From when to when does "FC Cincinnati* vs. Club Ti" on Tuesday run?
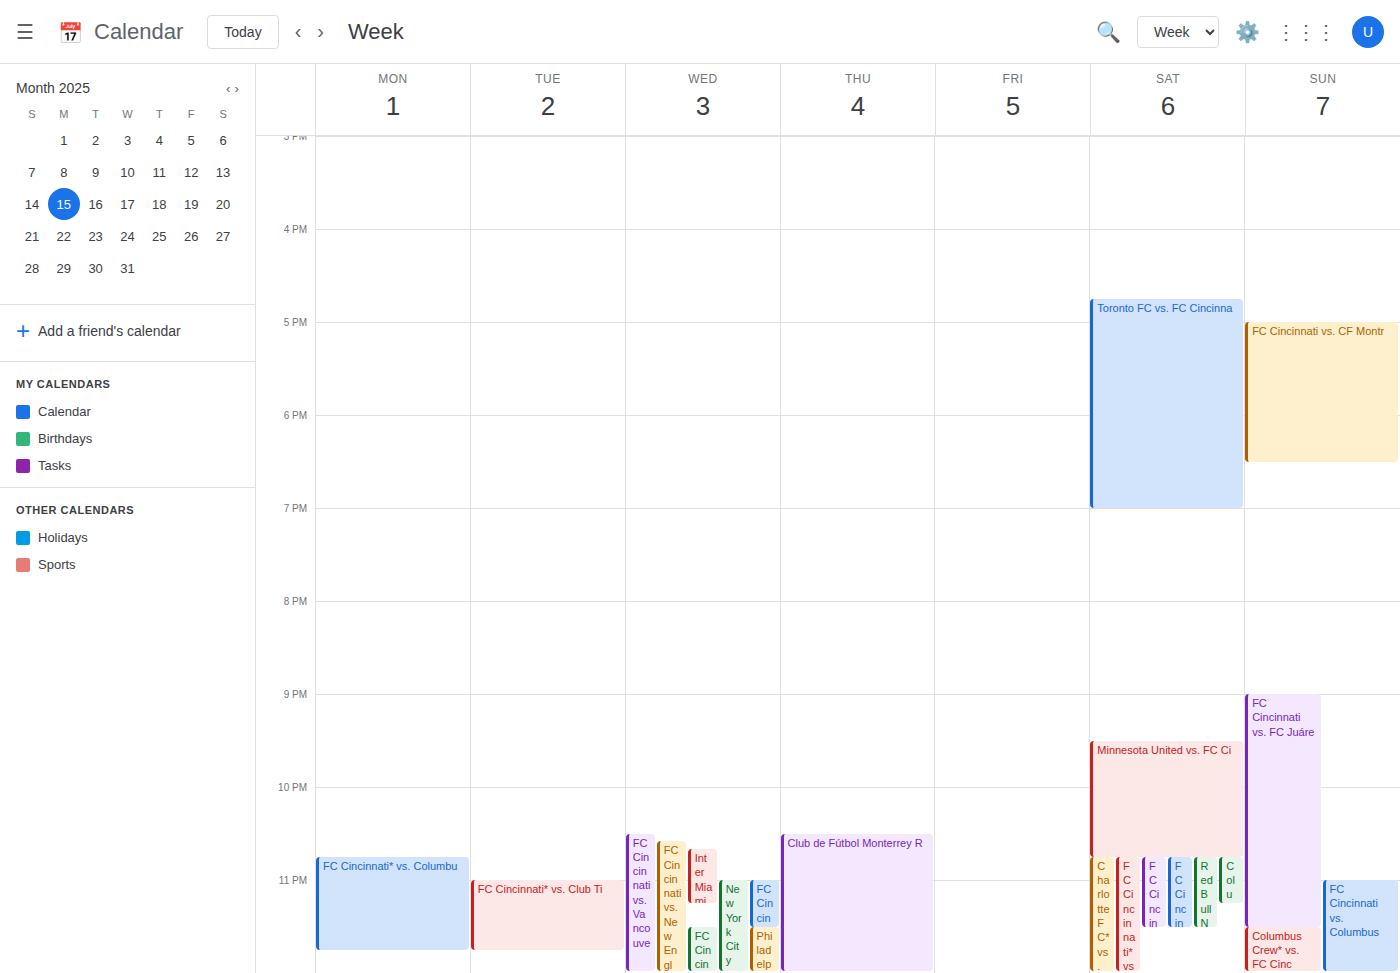
11:00 PM to 11:45 PM